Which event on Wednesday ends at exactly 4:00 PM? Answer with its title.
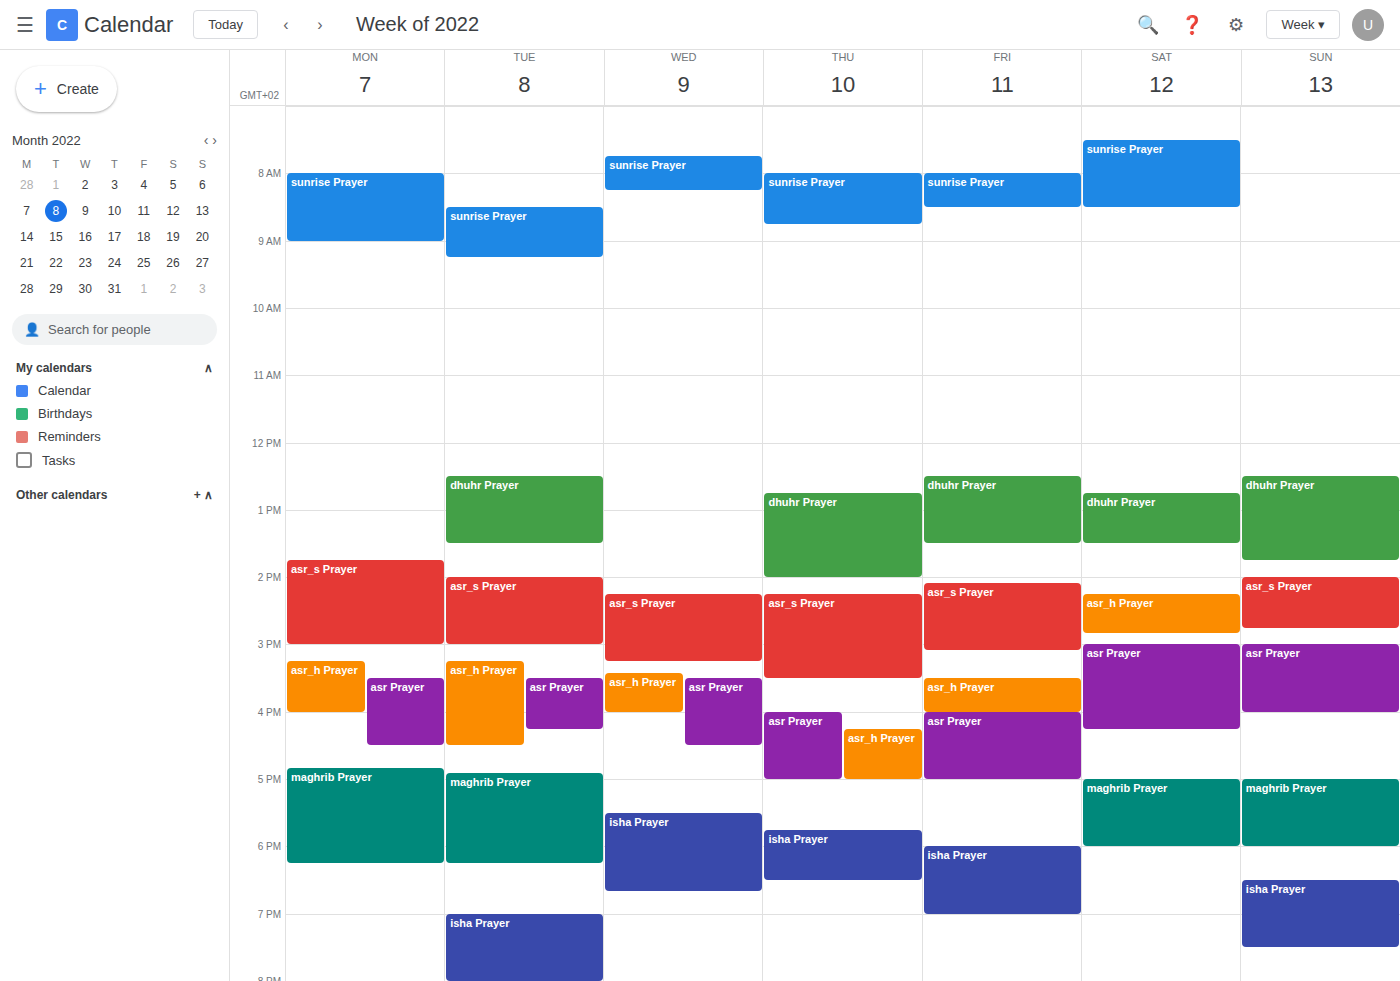
"asr_h Prayer"